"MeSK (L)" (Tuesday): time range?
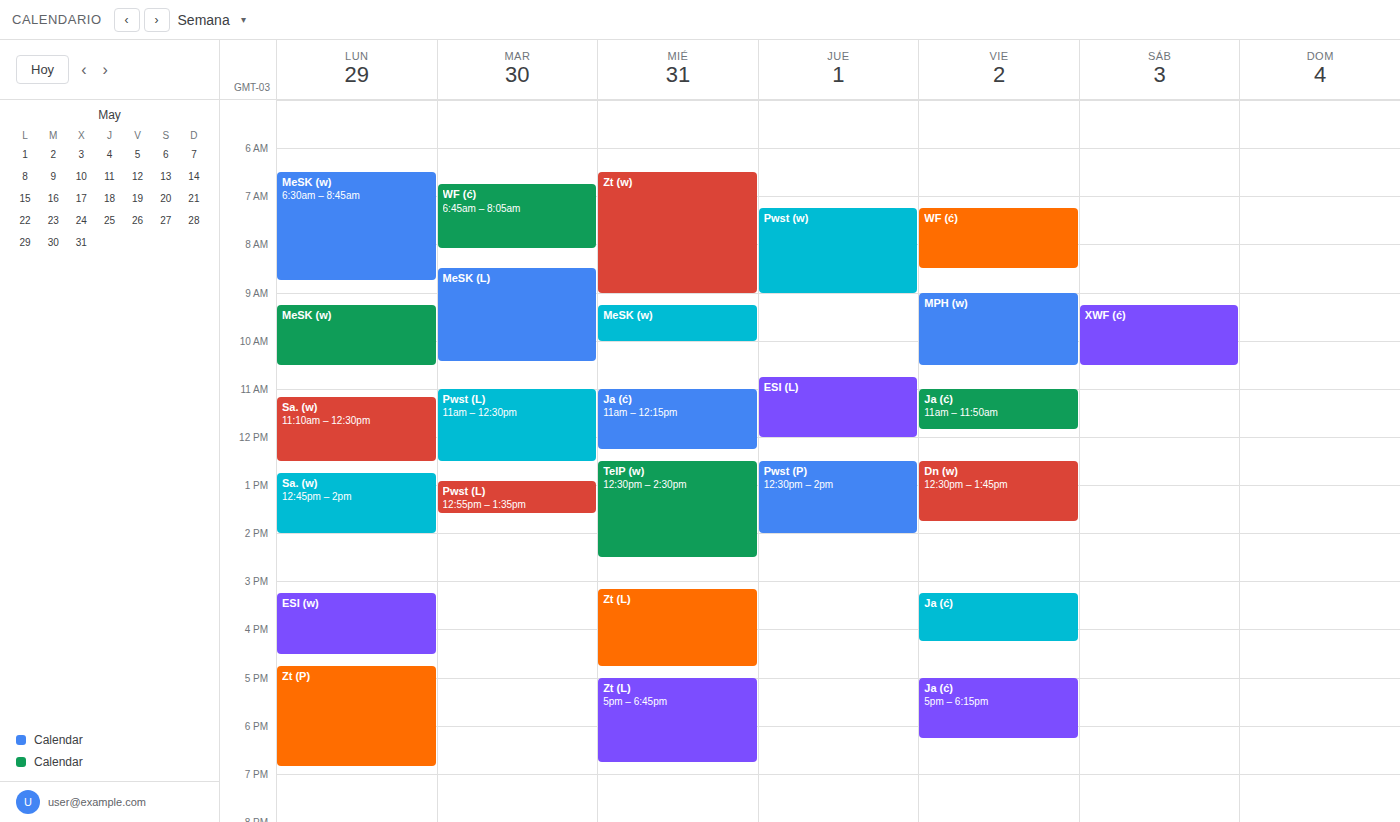
8:30 AM to 10:25 AM